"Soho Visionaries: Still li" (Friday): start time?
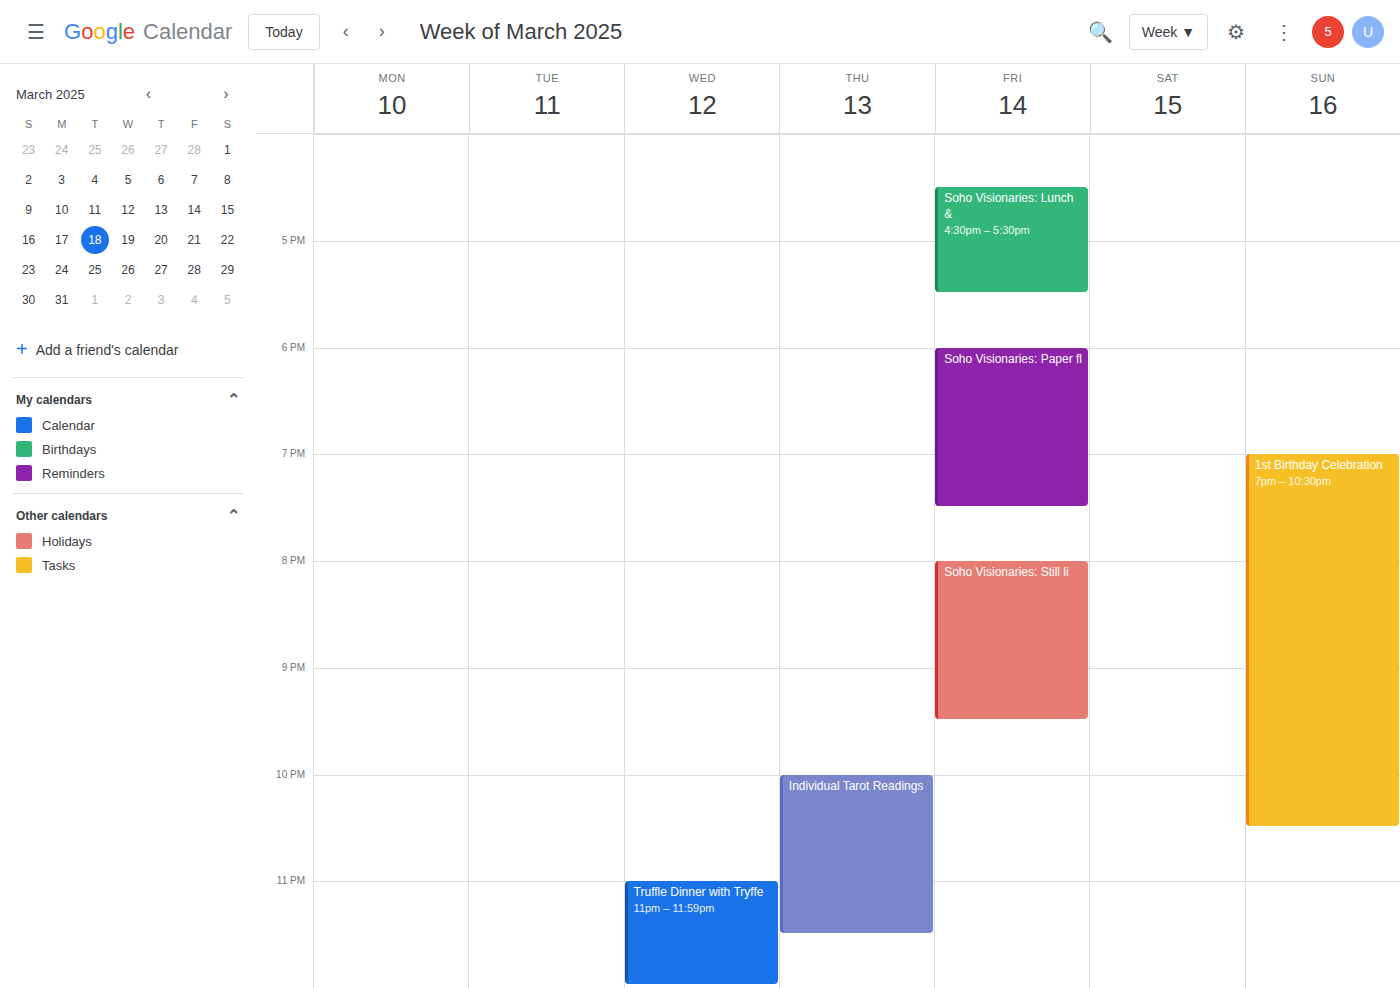
8:00 PM